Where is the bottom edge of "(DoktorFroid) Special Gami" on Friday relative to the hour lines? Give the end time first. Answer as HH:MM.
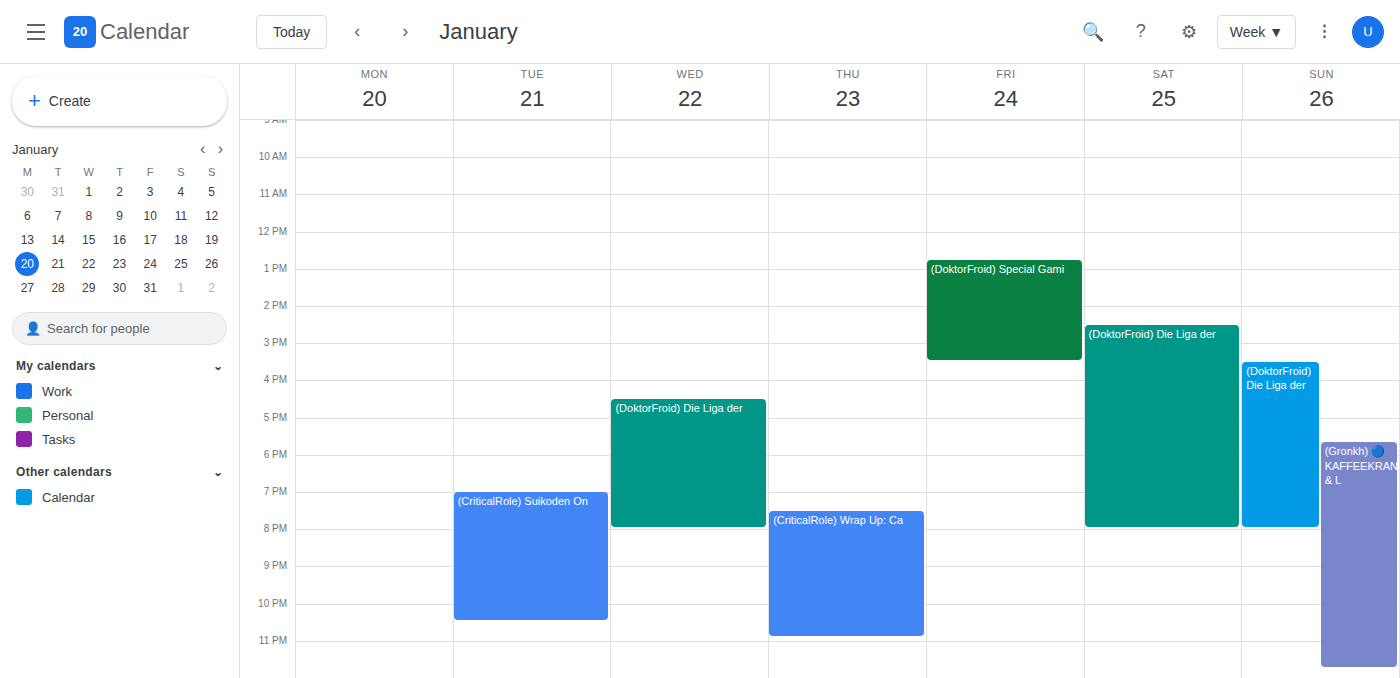
15:30 -- halfway between the 15:00 and 16:00 lines.